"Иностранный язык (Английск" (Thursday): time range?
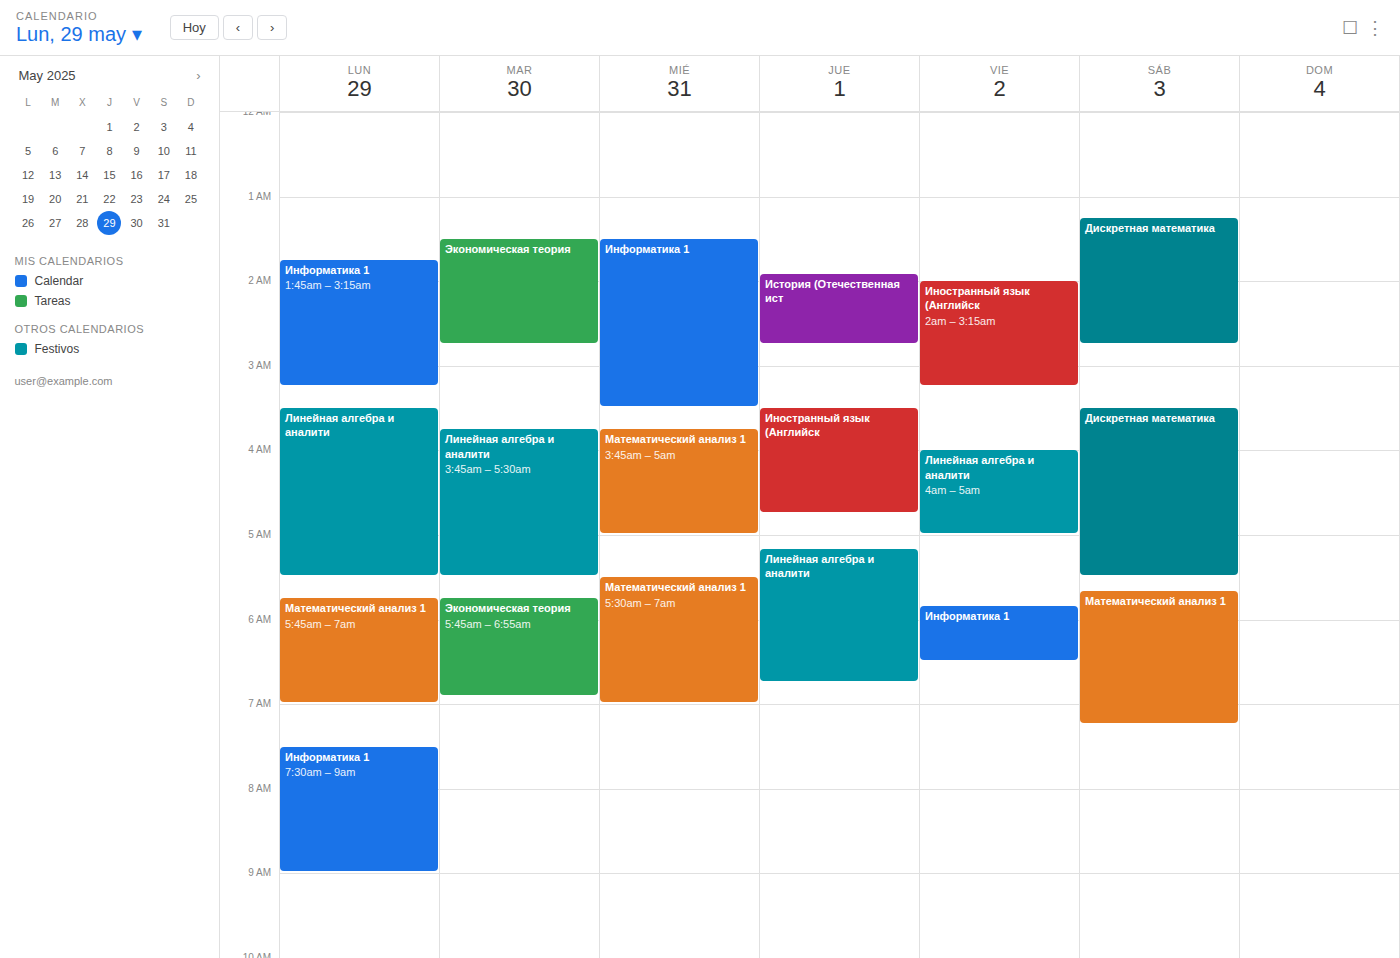
03:30 to 04:45